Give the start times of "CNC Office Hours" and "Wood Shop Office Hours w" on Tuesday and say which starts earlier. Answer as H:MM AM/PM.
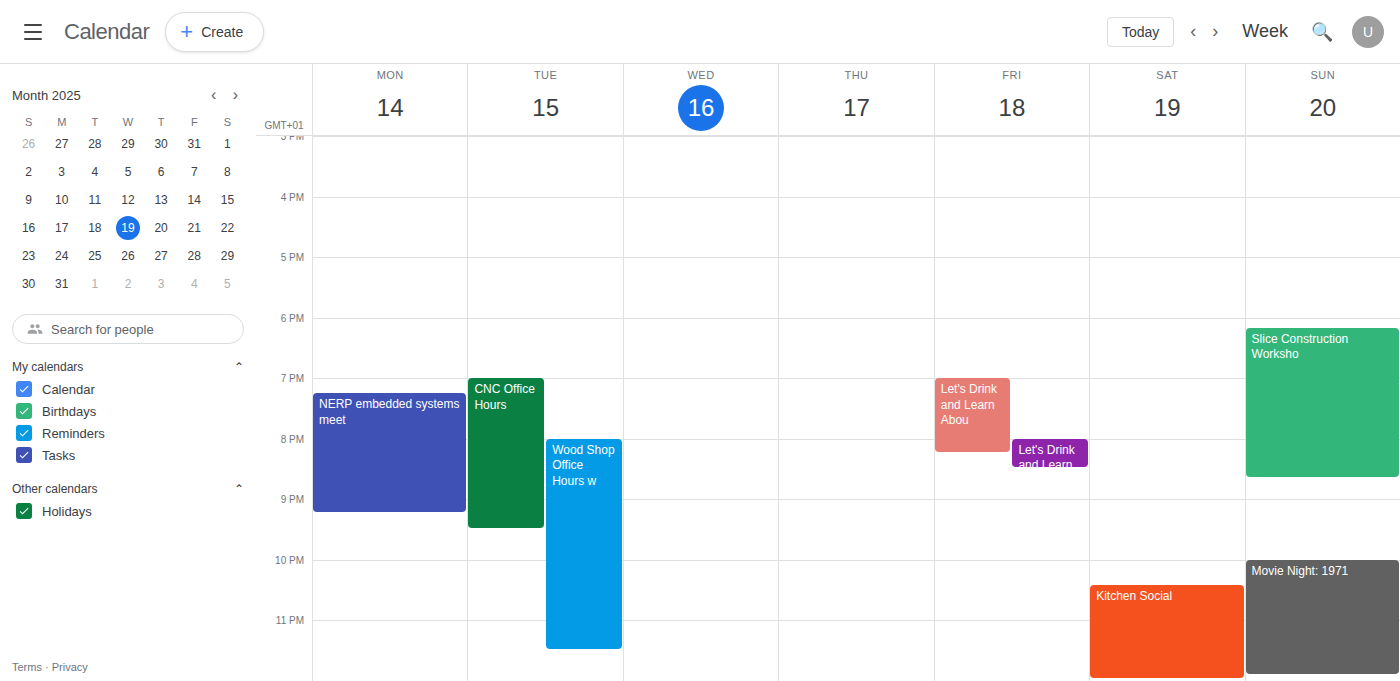
"CNC Office Hours" 7:00 PM; "Wood Shop Office Hours w" 8:00 PM.